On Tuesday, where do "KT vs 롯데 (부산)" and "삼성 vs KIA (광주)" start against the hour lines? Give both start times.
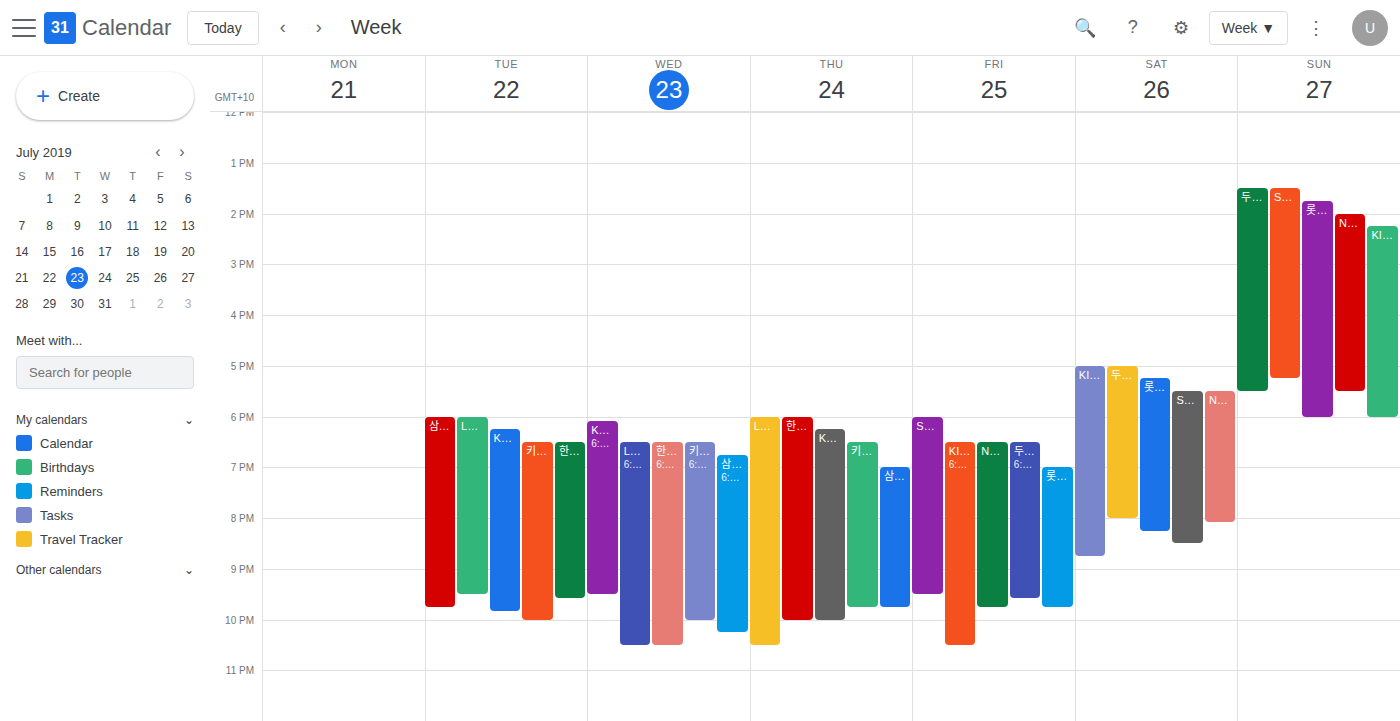
"KT vs 롯데 (부산)": 6:15 PM, neither: a quarter of the way from the 6 PM line to the 7 PM line. "삼성 vs KIA (광주)": 6:00 PM, exactly on the 6 PM line.